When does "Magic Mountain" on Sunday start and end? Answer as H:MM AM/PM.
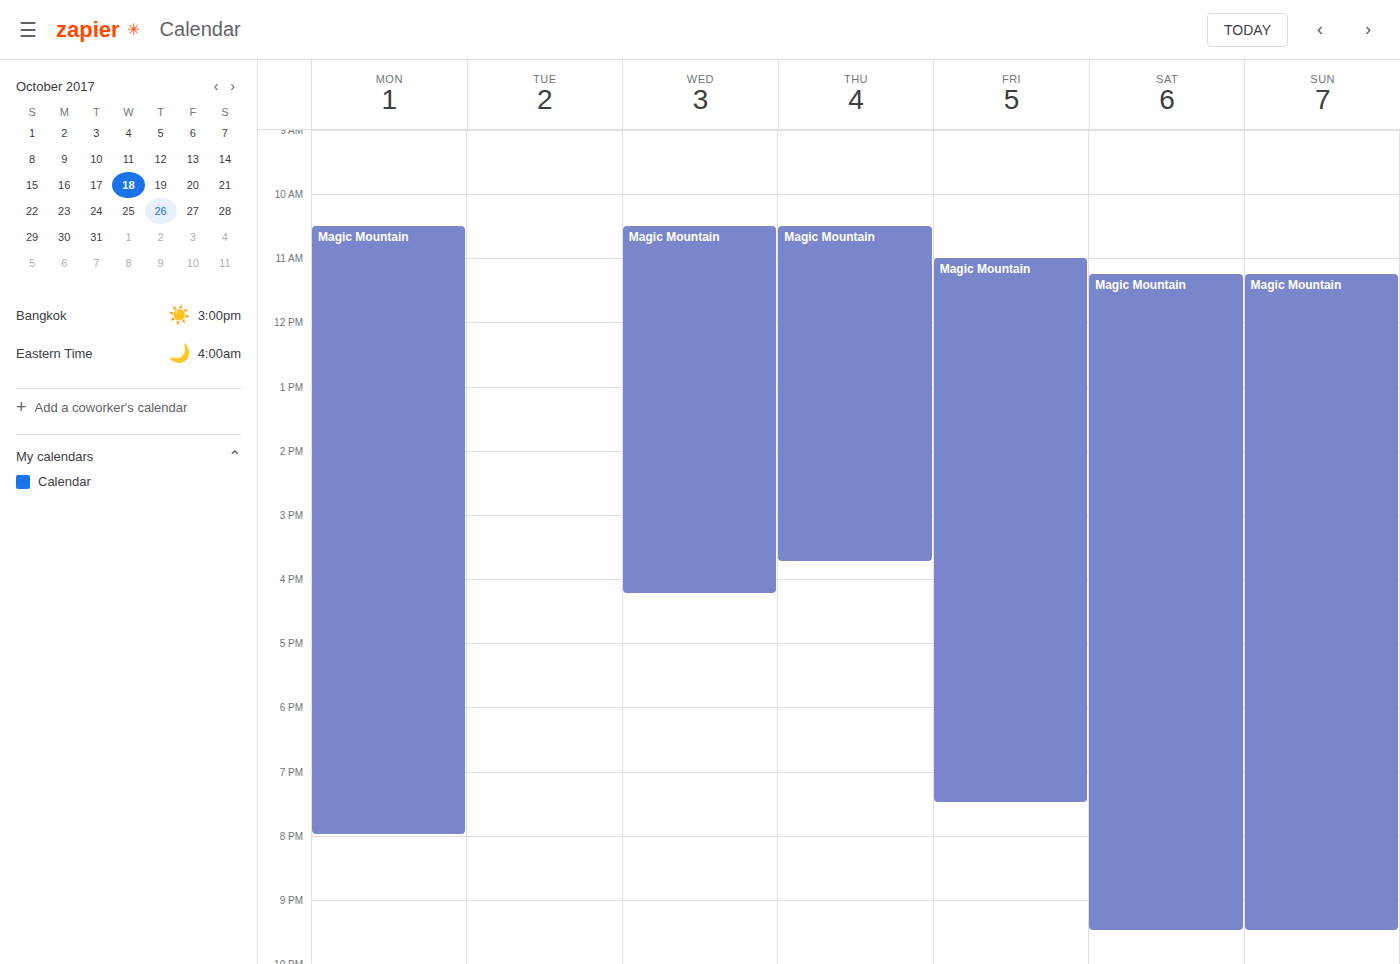
11:15 AM to 9:30 PM